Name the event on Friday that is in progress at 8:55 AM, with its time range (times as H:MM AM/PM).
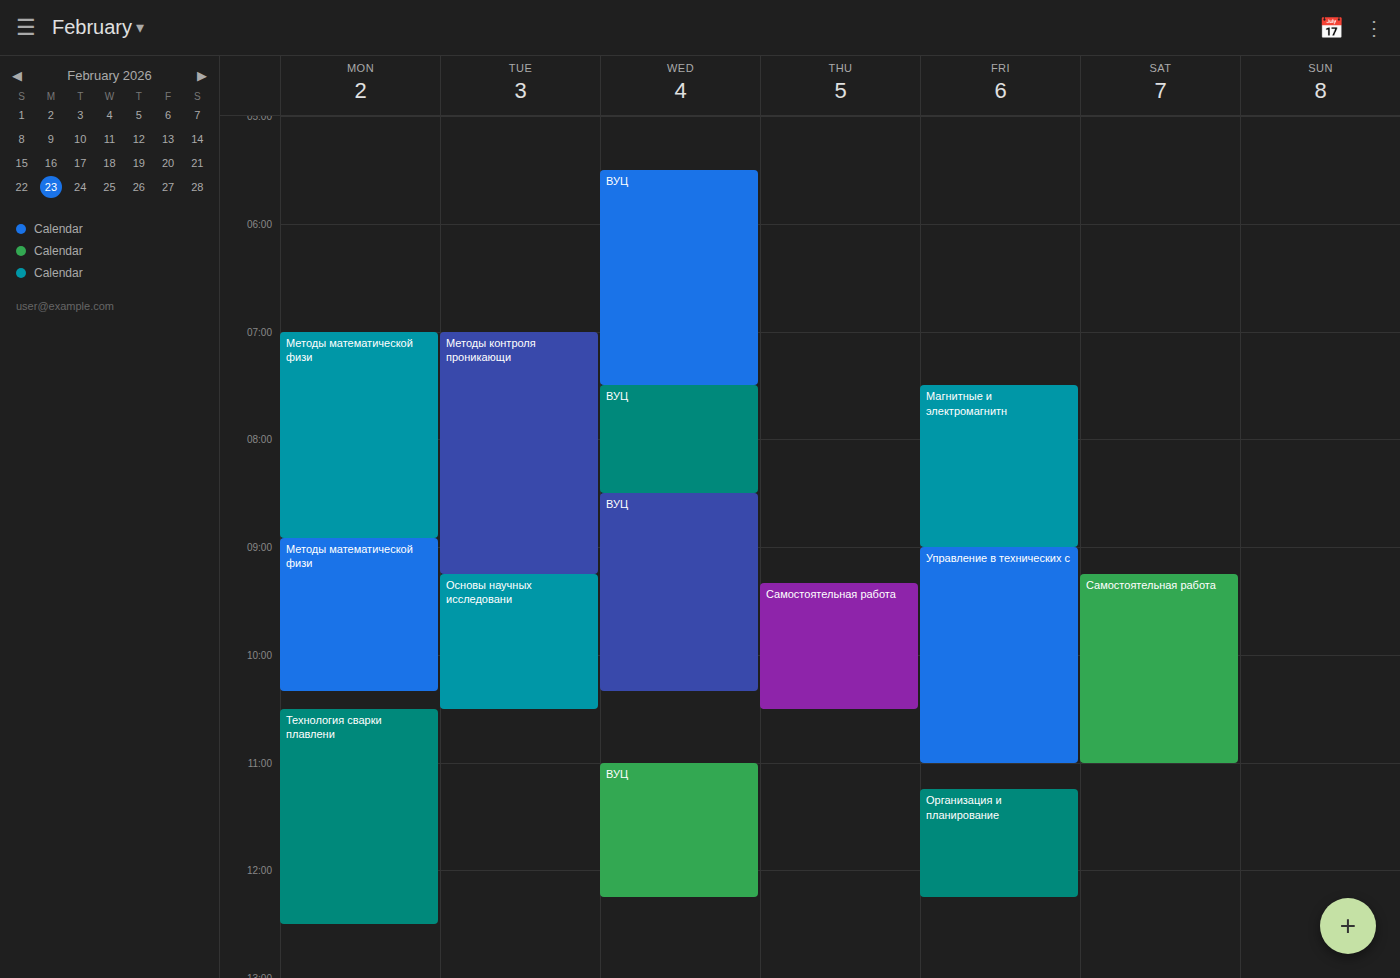
"Магнитные и электромагнитн", 7:30 AM to 9:00 AM